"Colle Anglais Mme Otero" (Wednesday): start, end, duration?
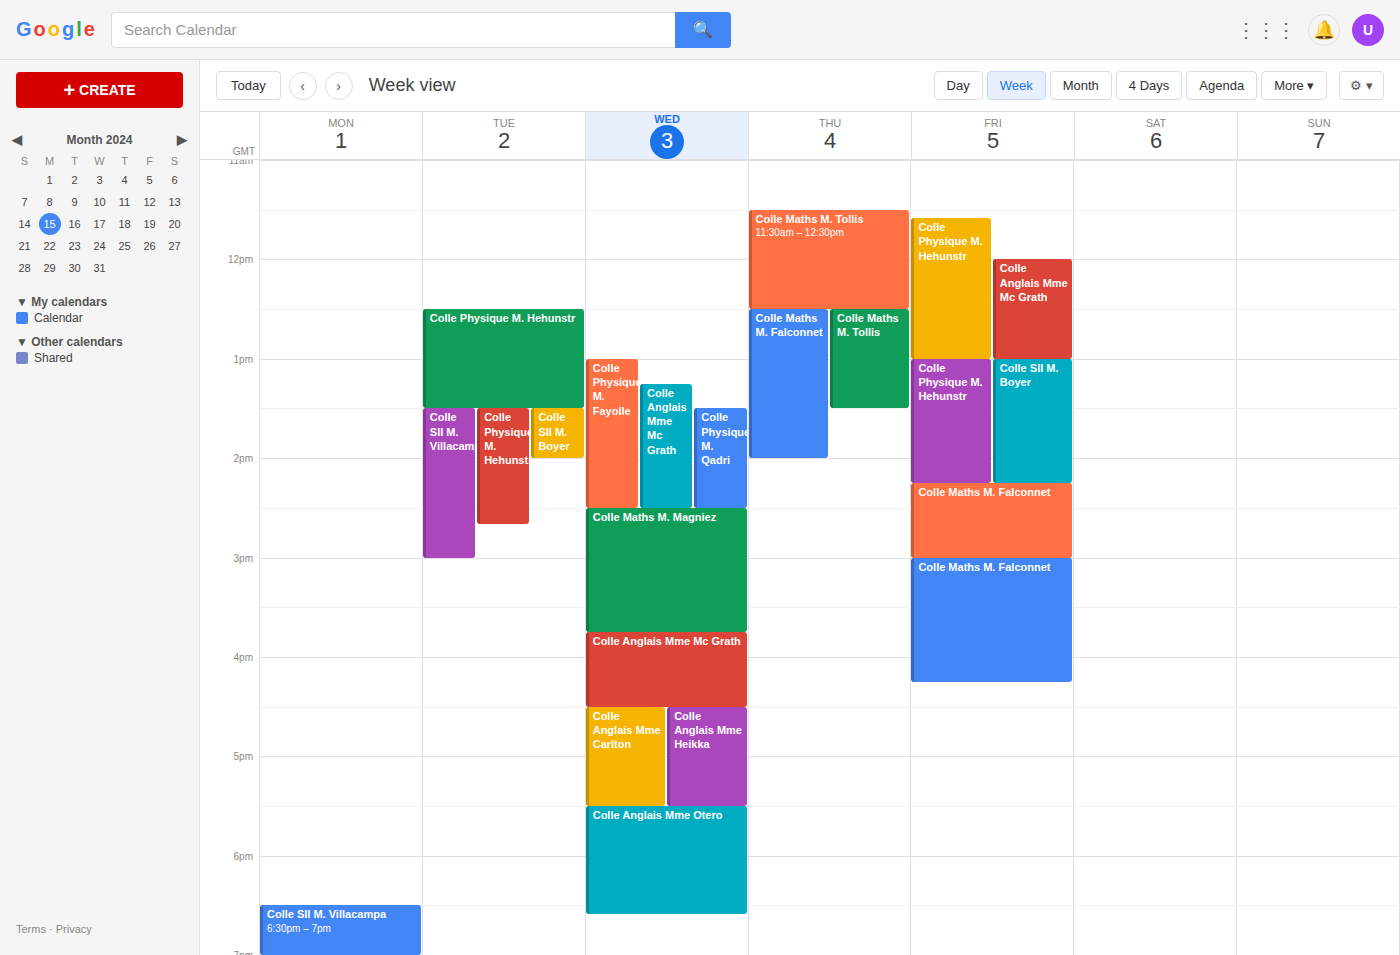
5:30 PM to 6:35 PM, 1 hour 5 minutes